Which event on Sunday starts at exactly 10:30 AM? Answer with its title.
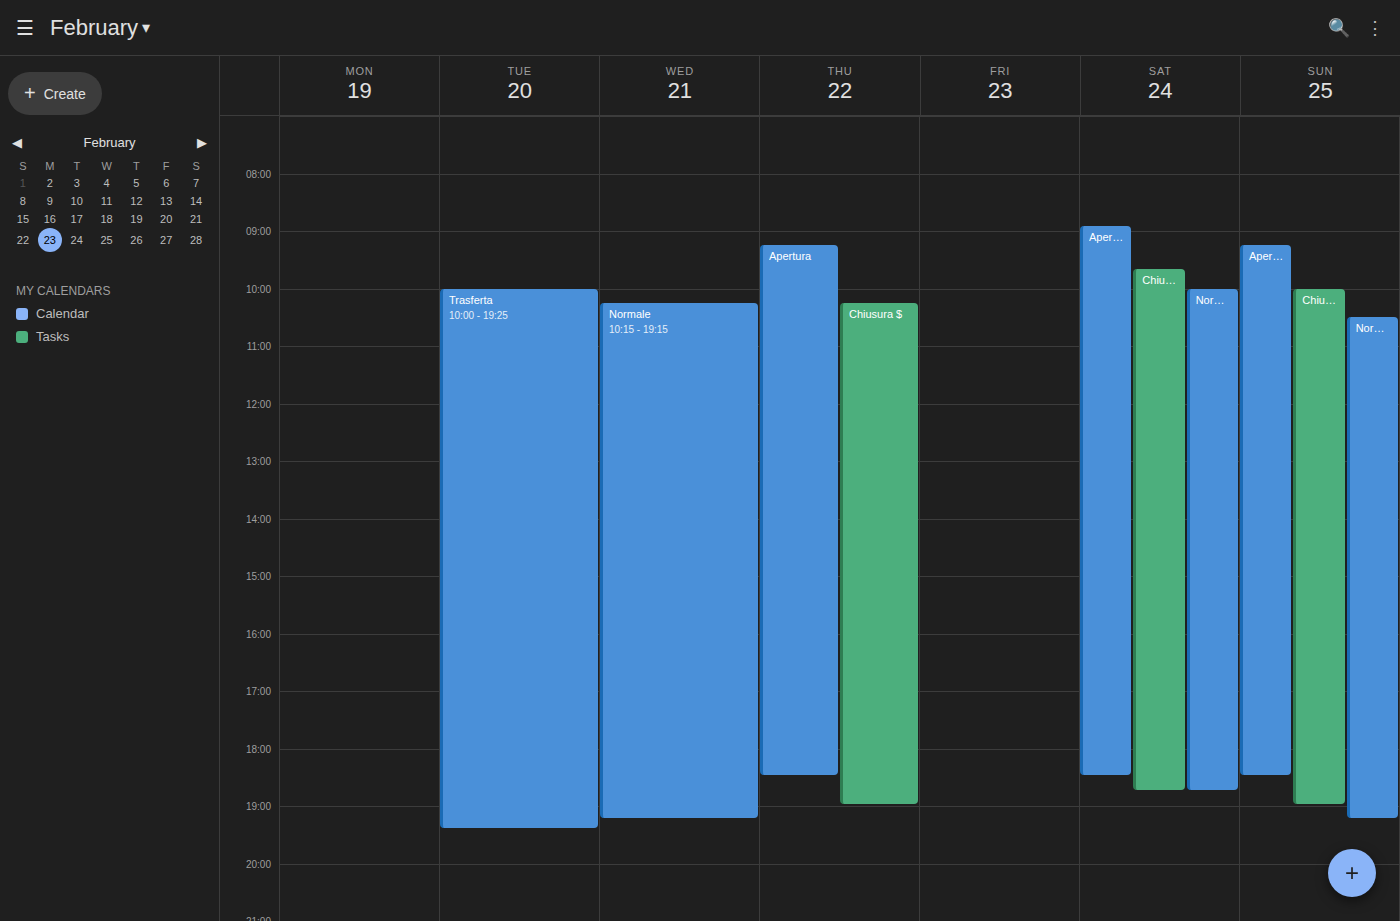
"Normale"